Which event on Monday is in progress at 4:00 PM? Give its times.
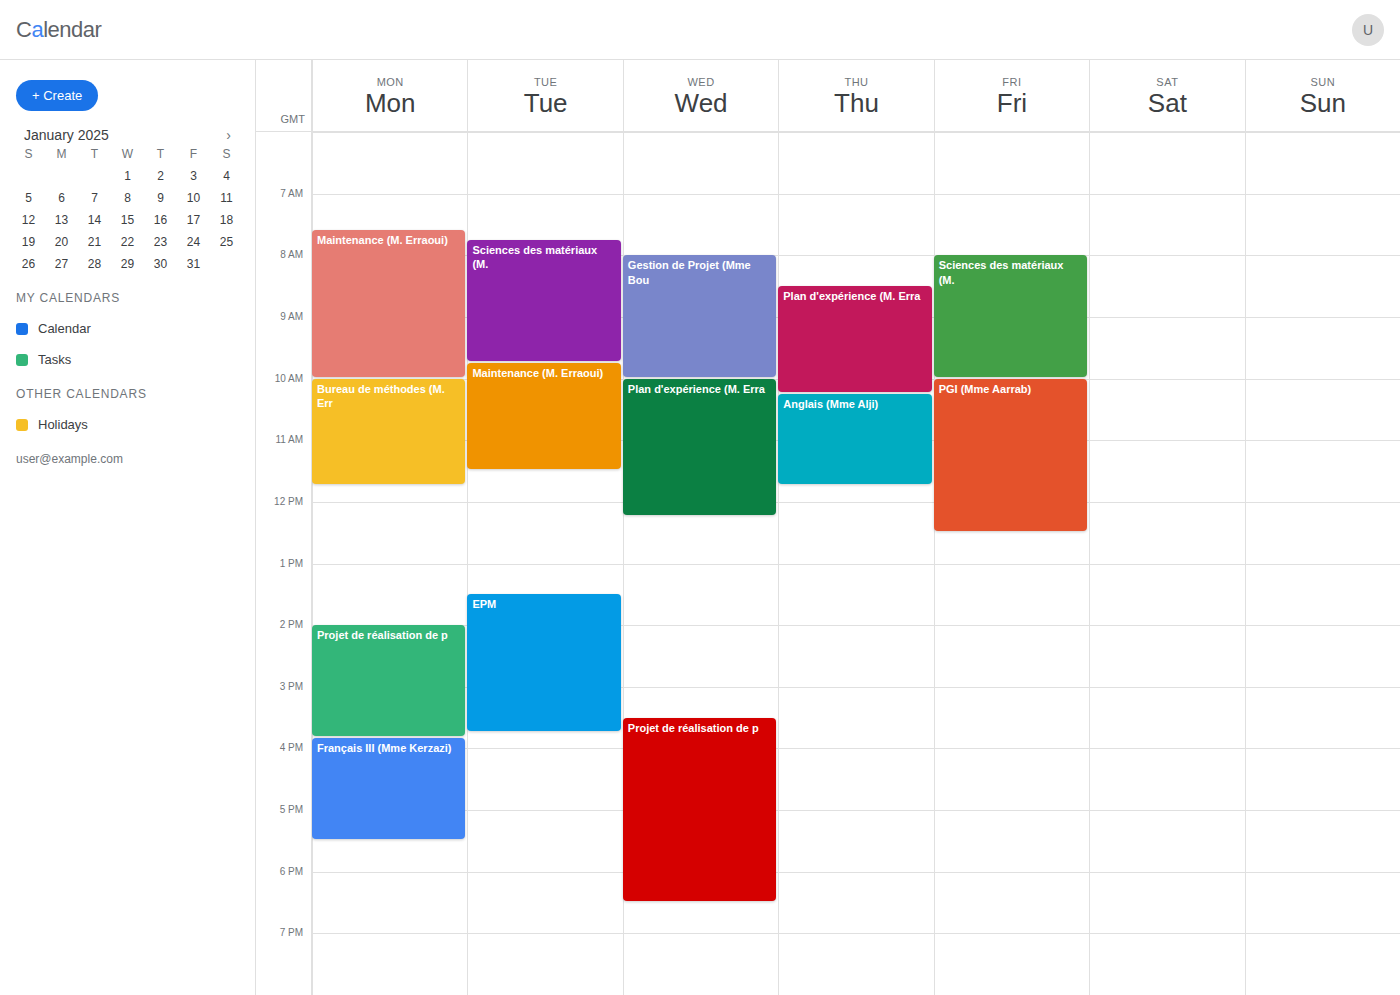
"Français III (Mme Kerzazi)", 3:50 PM to 5:30 PM